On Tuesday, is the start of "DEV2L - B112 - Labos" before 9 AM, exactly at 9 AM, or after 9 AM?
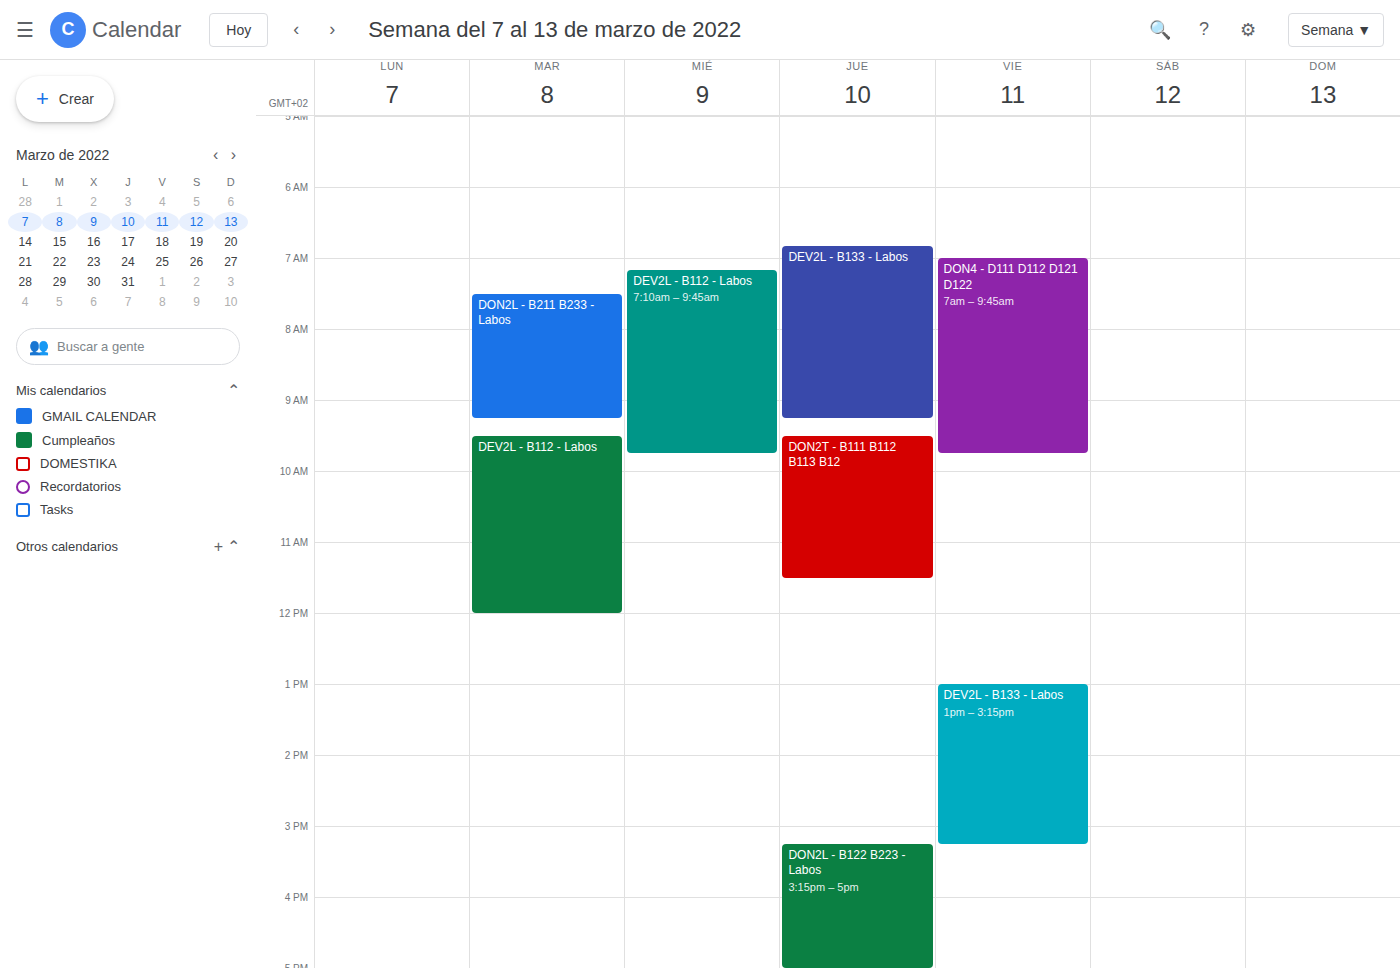
9:30 AM -- after 9 AM, 30 minutes below the 9 AM line.